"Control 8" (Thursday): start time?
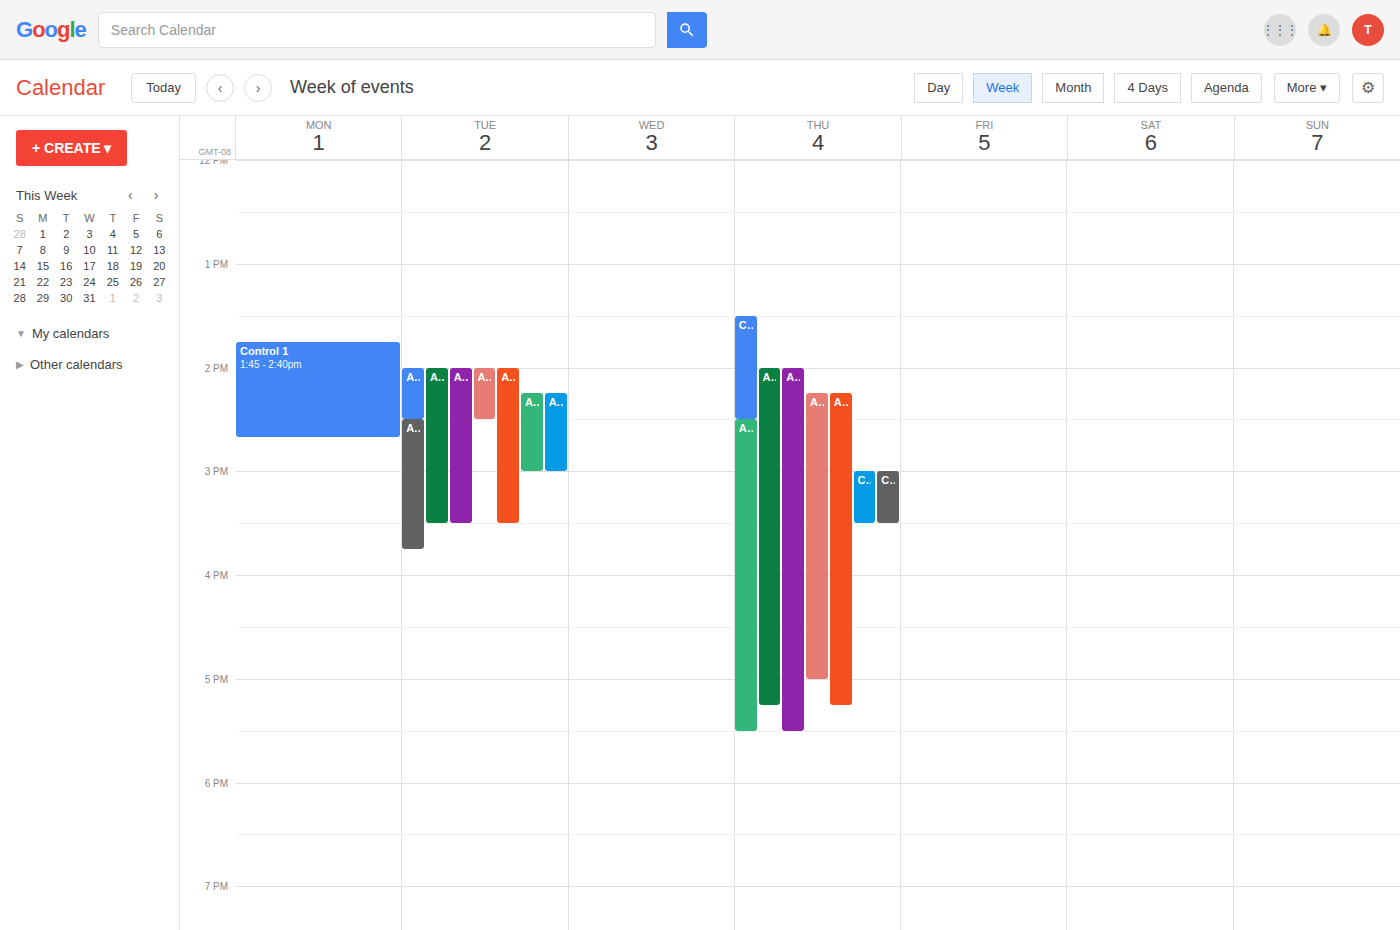
15:00